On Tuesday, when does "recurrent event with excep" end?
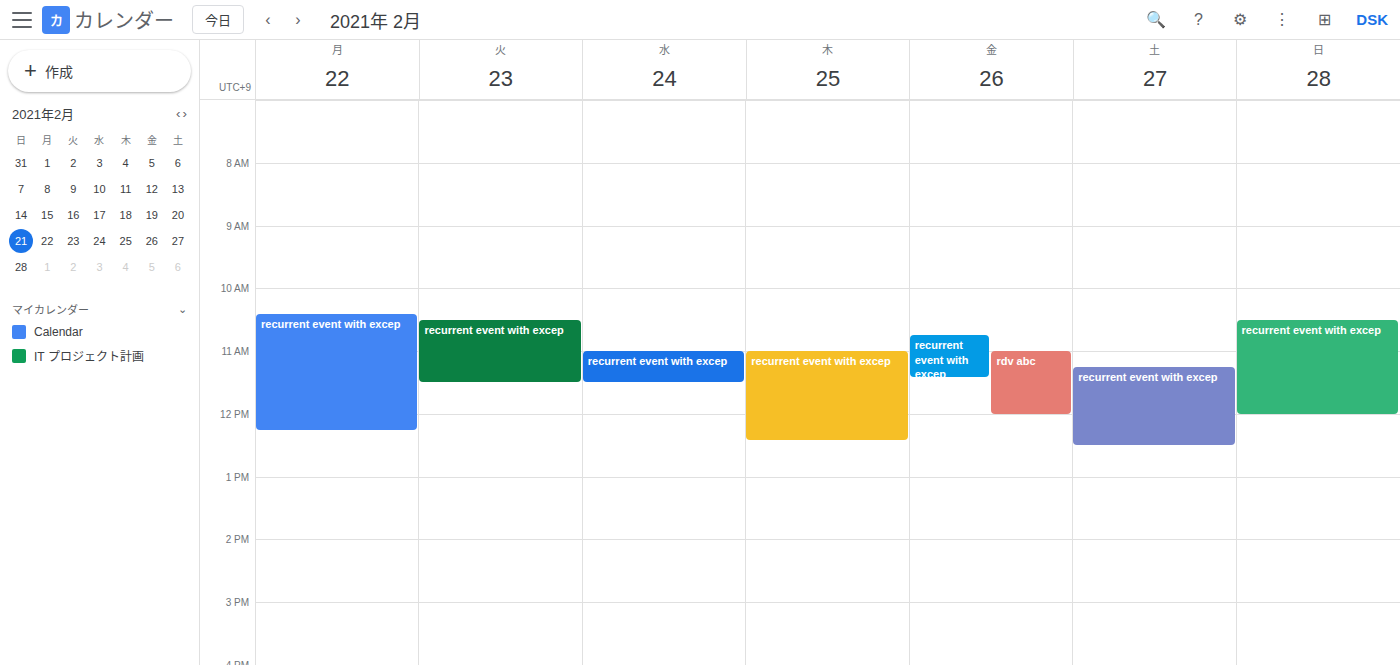
11:30 AM